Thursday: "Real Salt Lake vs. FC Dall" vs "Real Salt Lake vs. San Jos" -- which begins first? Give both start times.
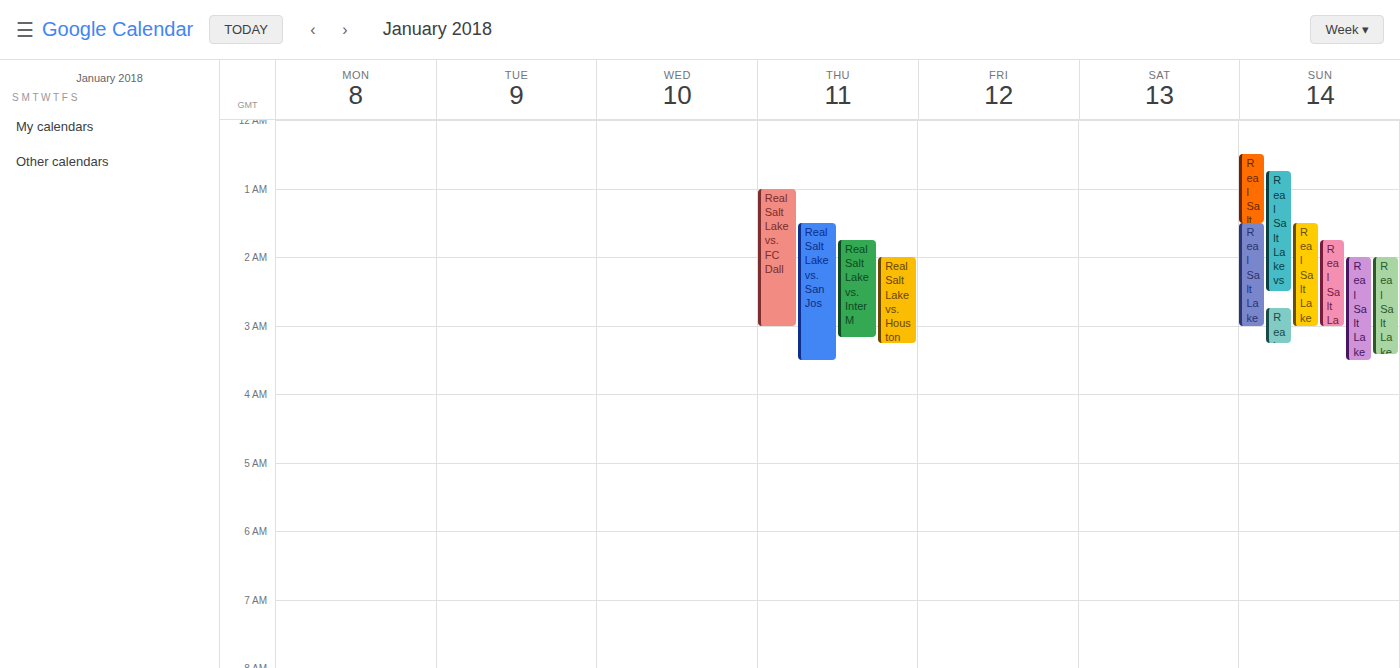
"Real Salt Lake vs. FC Dall" 01:00; "Real Salt Lake vs. San Jos" 01:30.